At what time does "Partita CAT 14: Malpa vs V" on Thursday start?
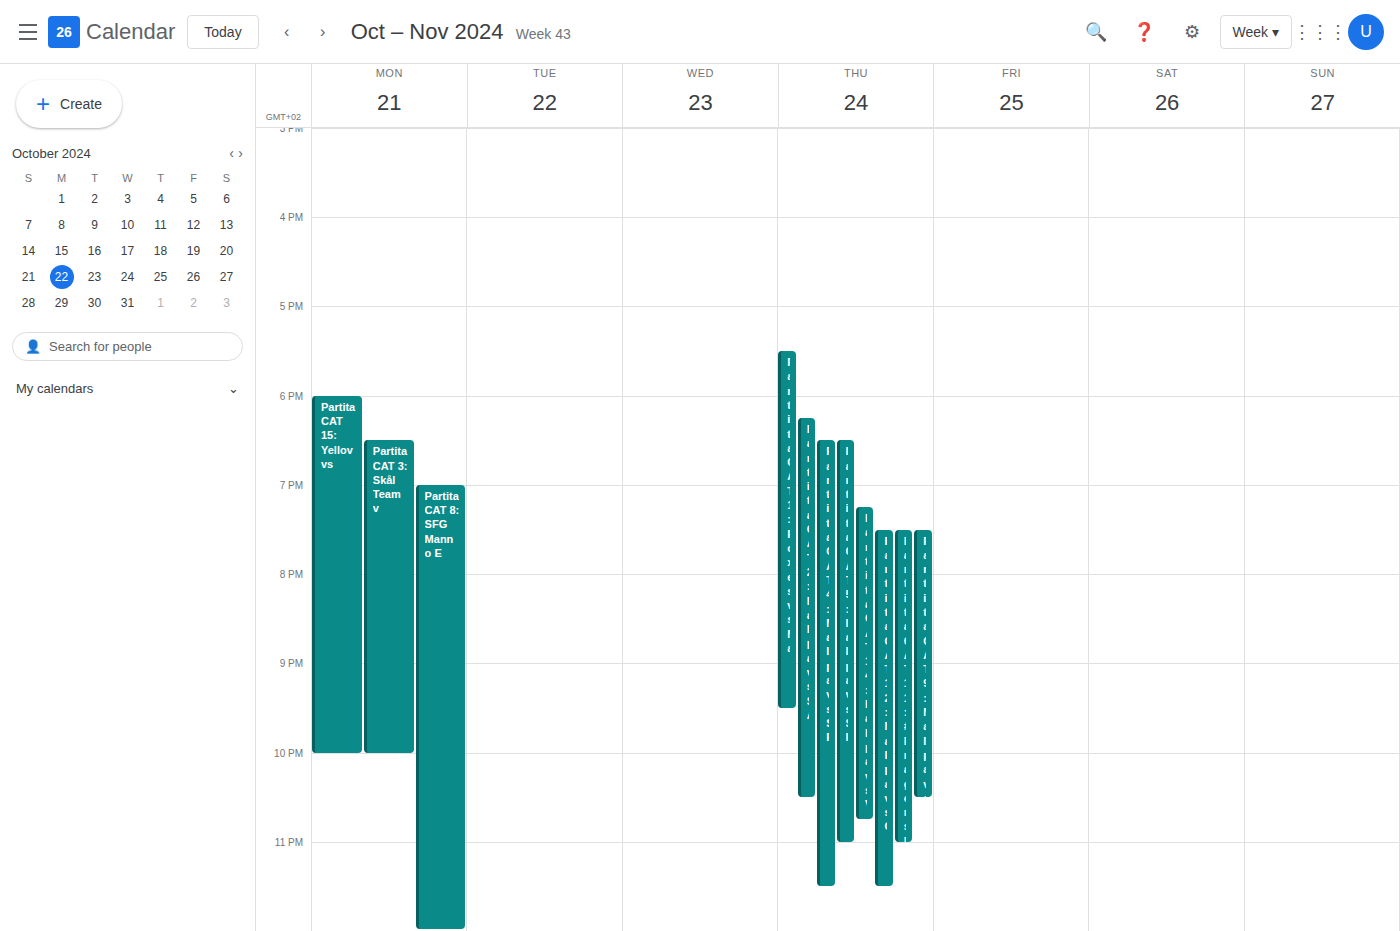
7:15 PM